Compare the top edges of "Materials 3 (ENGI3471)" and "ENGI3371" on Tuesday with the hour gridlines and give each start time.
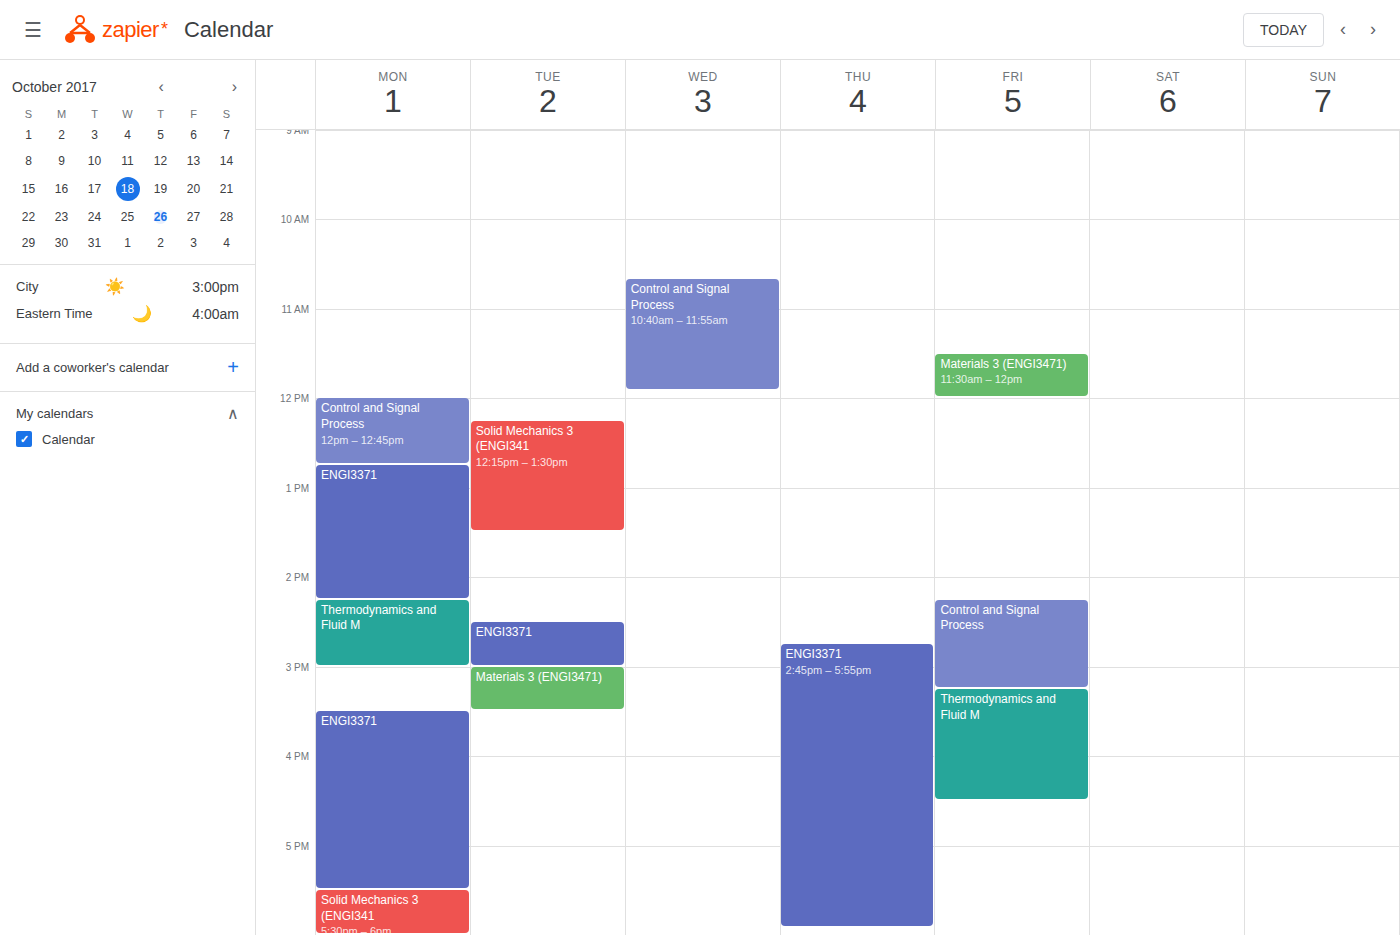
"Materials 3 (ENGI3471)": 3:00 PM, exactly on the 3 PM line. "ENGI3371": 2:30 PM, halfway between the 2 PM and 3 PM lines.